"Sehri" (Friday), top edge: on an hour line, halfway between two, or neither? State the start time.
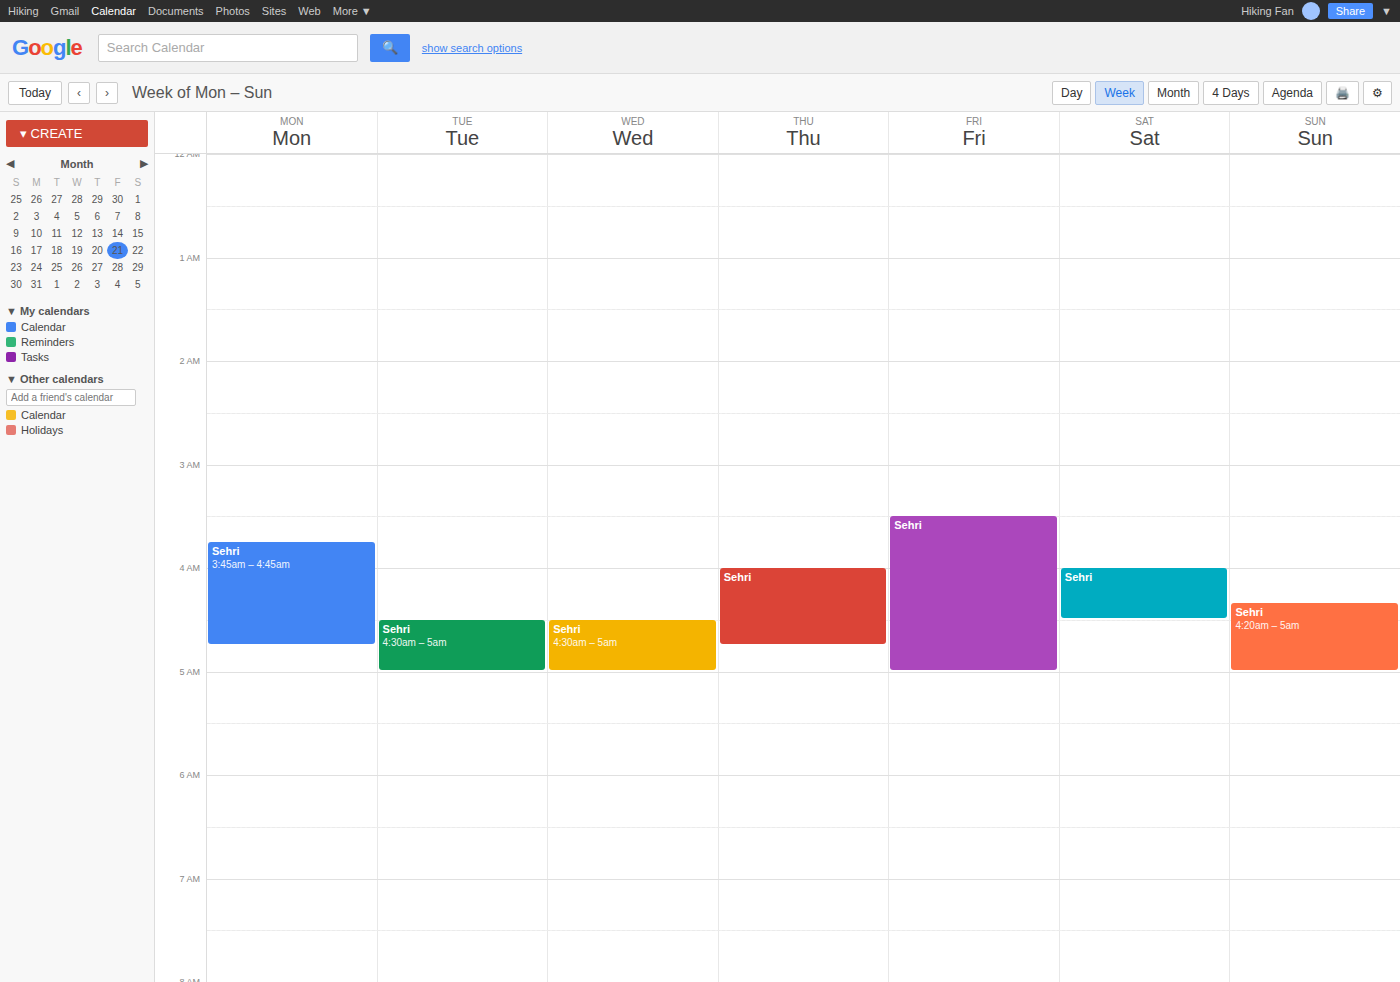
3:30 AM -- halfway between the 3 AM and 4 AM lines.